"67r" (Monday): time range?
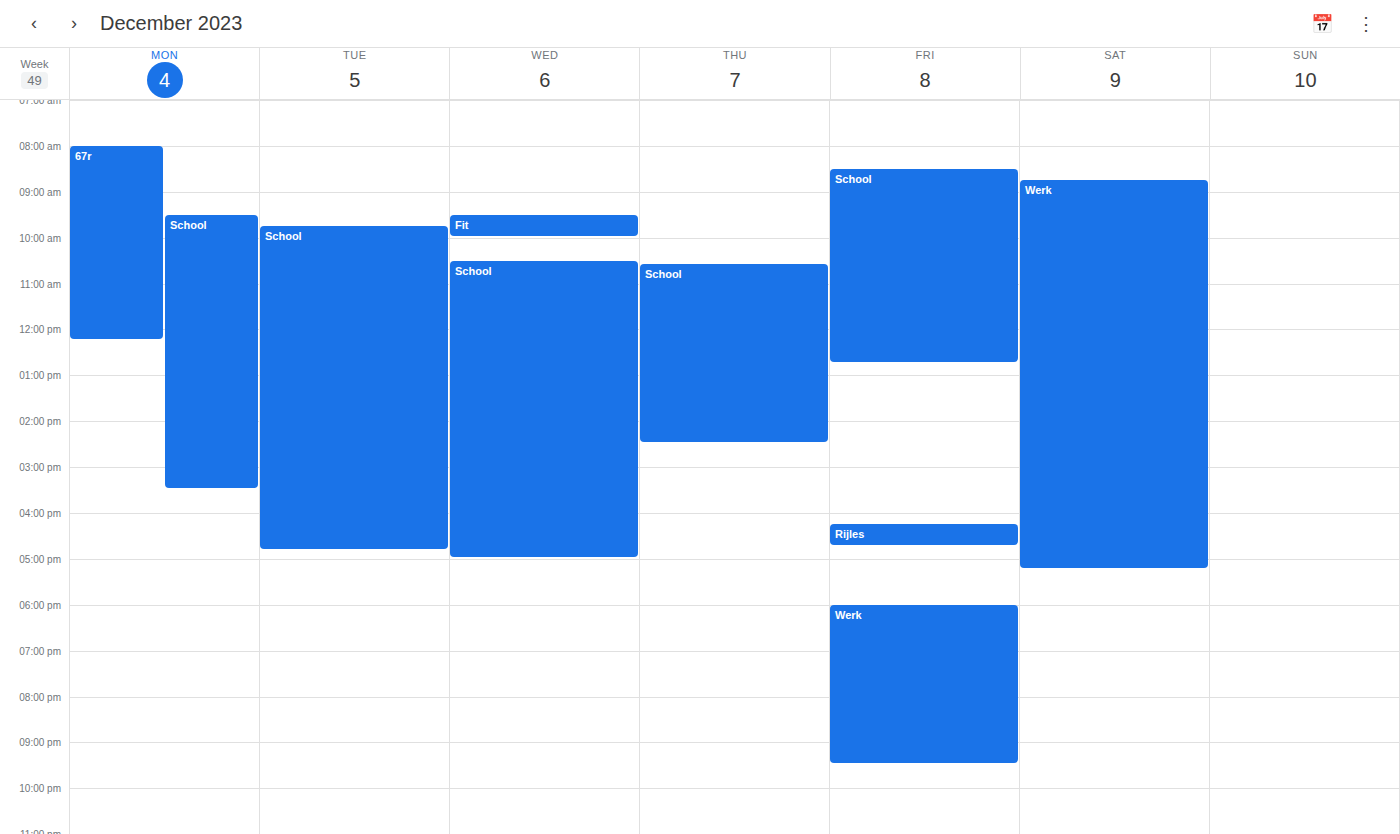
8:00 AM to 12:15 PM